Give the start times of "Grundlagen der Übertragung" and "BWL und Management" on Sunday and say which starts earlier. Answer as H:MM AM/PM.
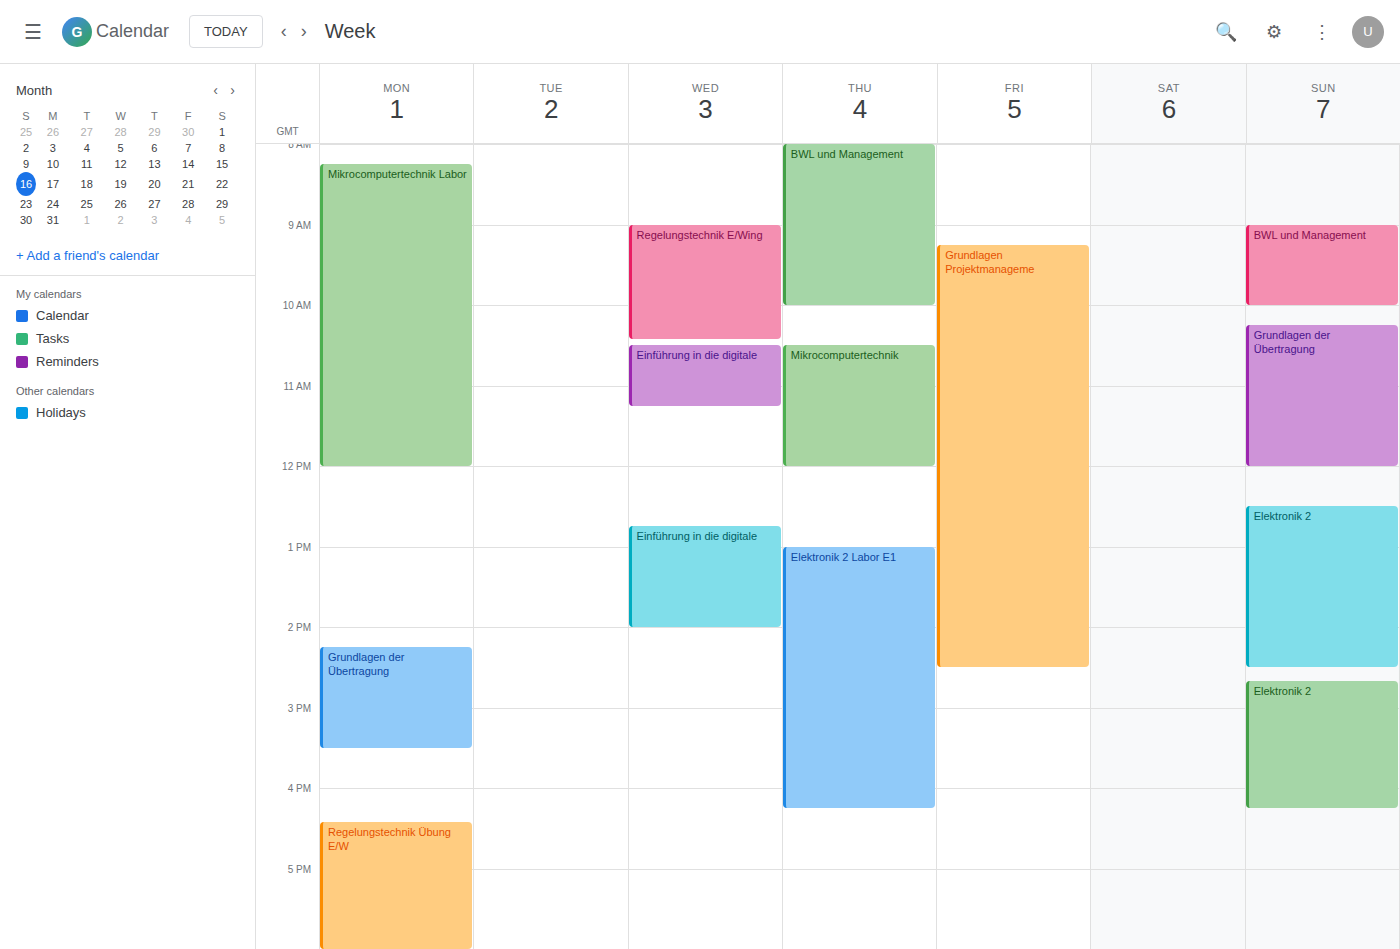
"BWL und Management" 9:00 AM; "Grundlagen der Übertragung" 10:15 AM.